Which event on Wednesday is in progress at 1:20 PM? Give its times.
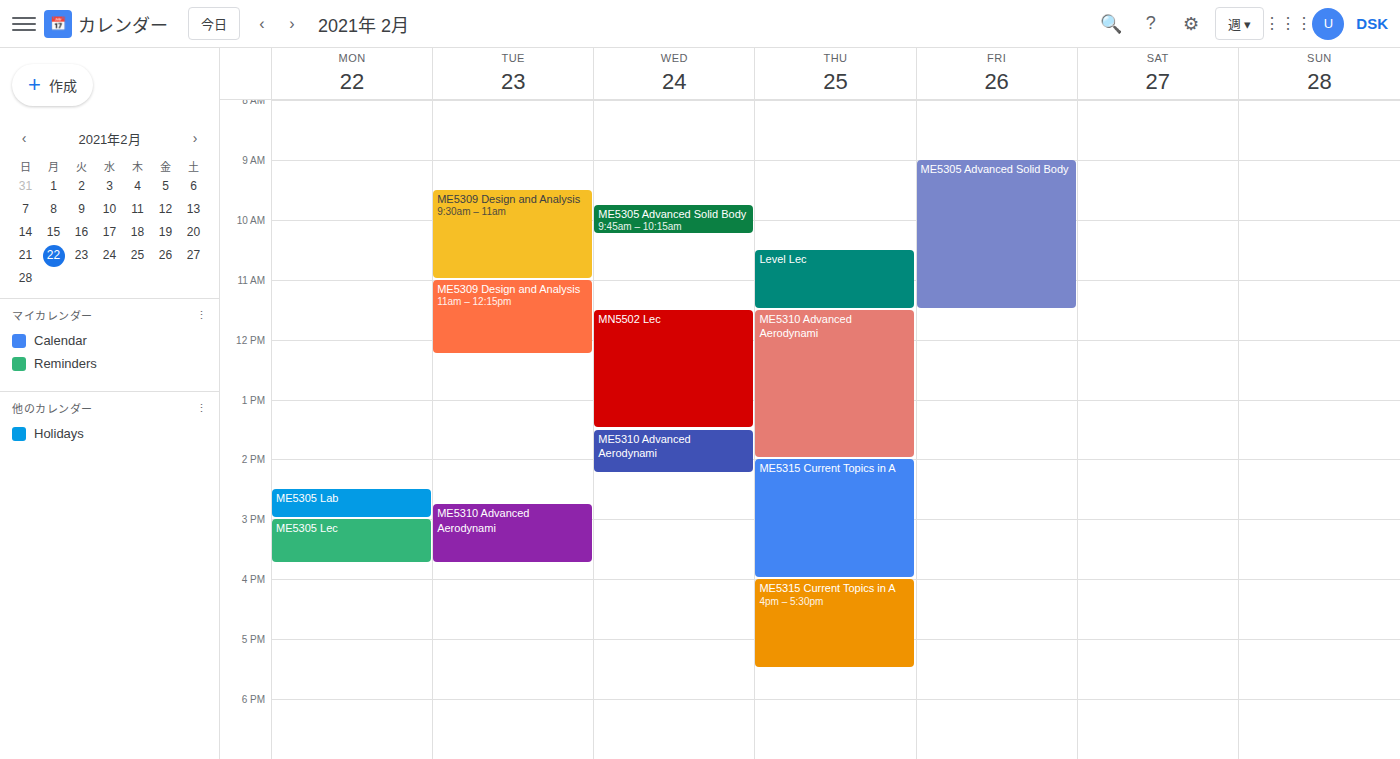
"MN5502 Lec", 11:30 AM to 1:30 PM